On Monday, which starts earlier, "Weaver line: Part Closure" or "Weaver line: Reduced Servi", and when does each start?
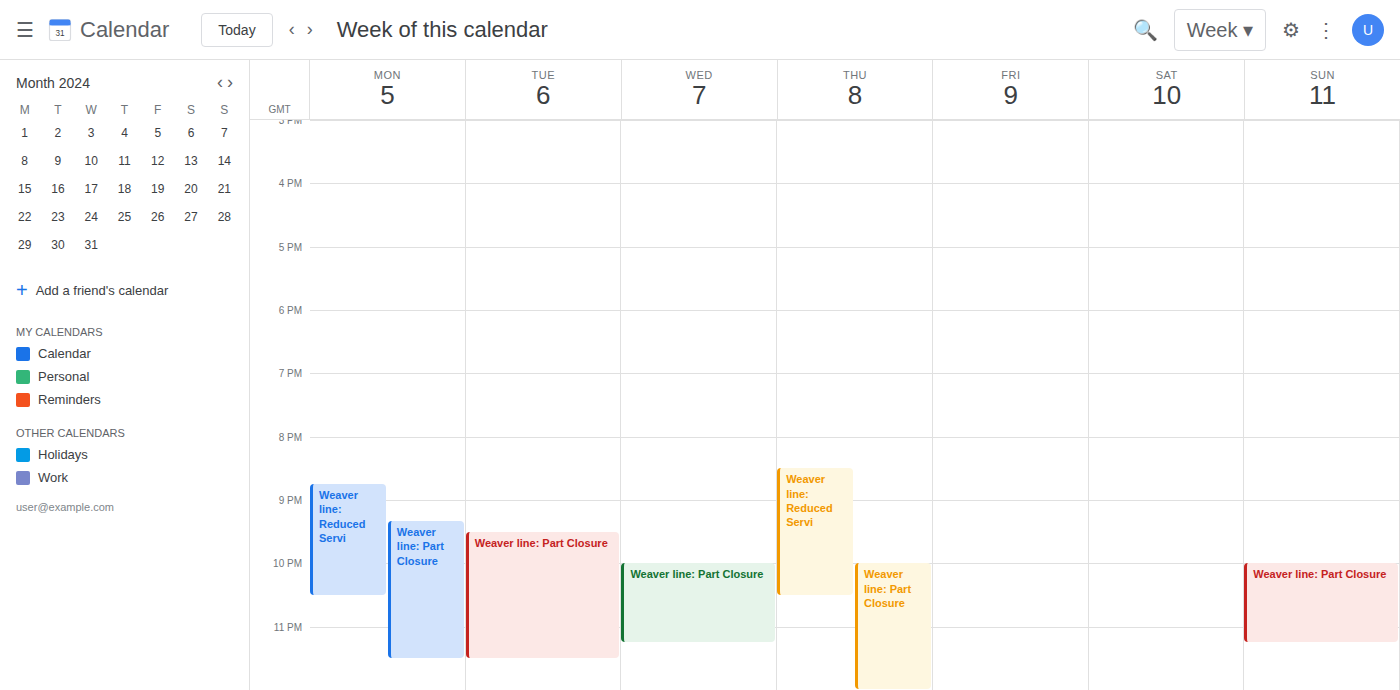
"Weaver line: Reduced Servi" 8:45 PM; "Weaver line: Part Closure" 9:20 PM.